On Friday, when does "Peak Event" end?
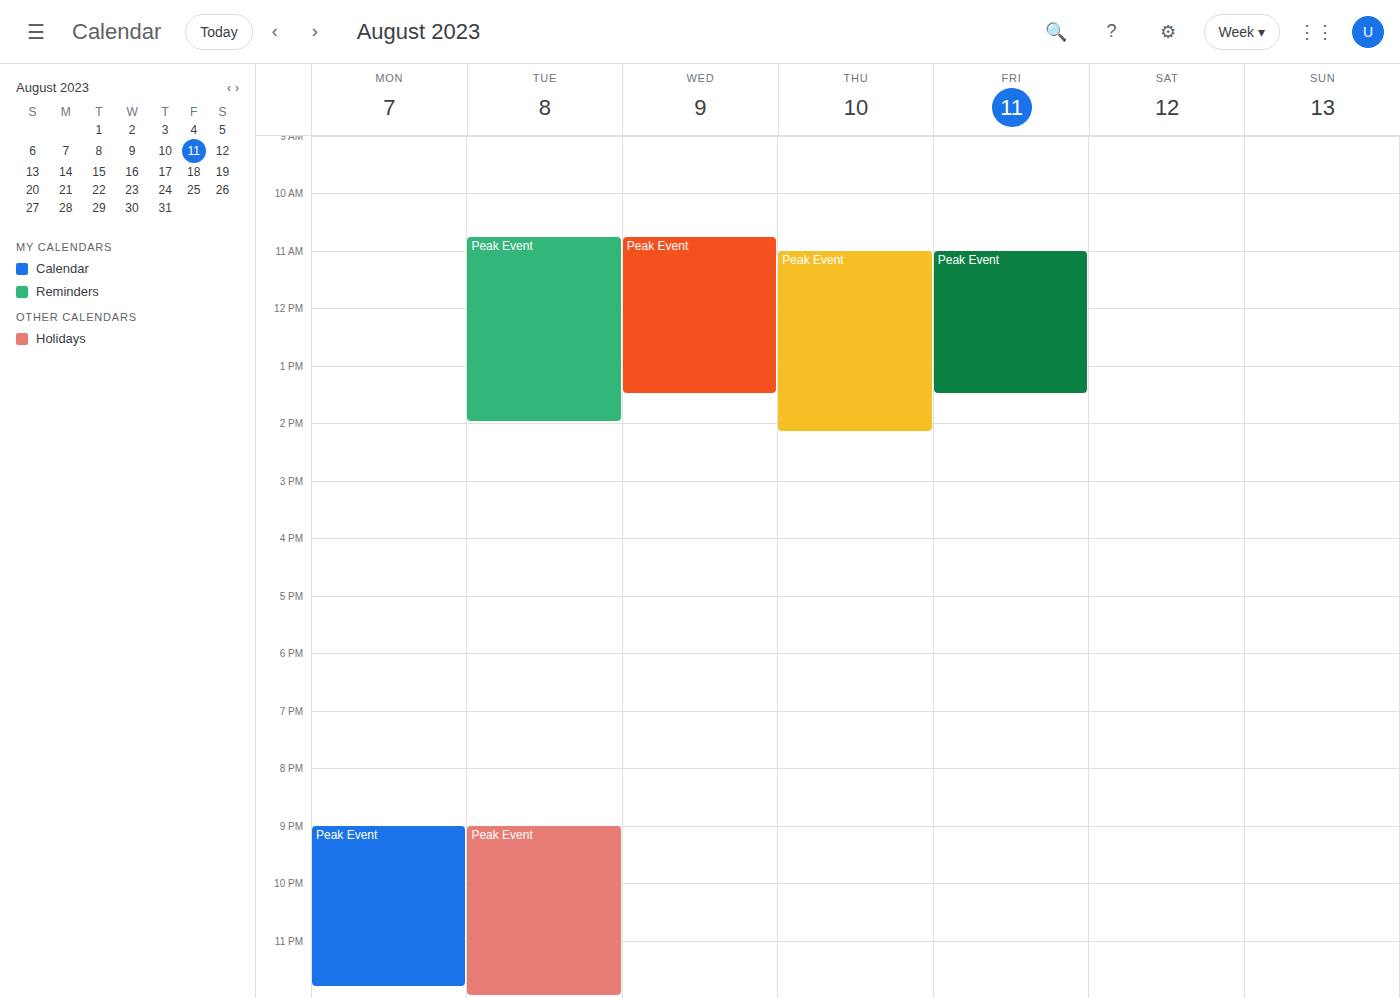
1:30 PM